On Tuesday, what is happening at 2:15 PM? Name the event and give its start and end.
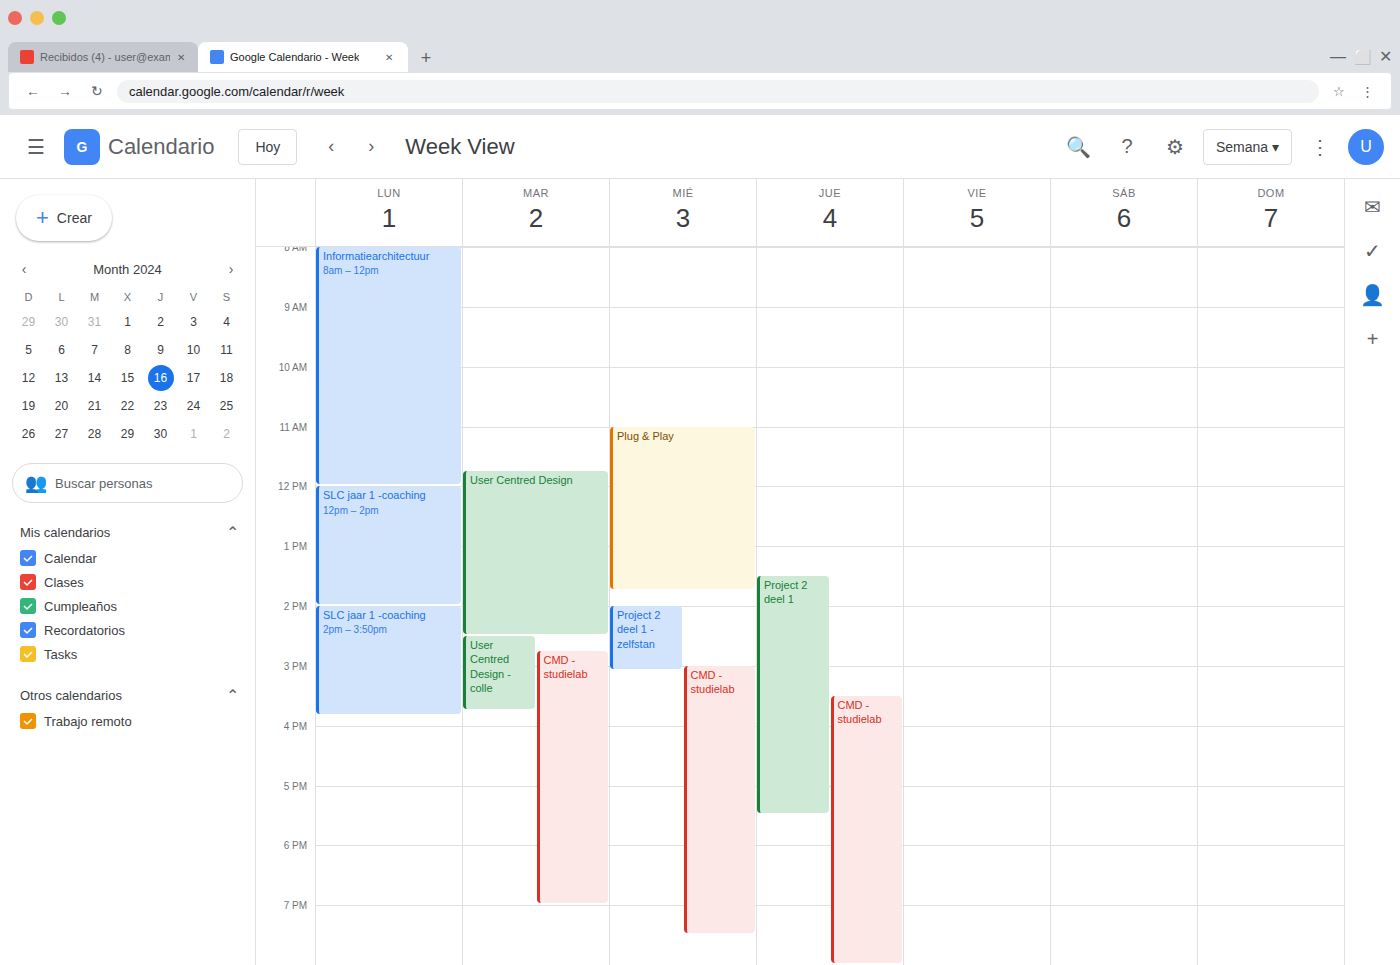
"User Centred Design", 11:45 AM to 2:30 PM